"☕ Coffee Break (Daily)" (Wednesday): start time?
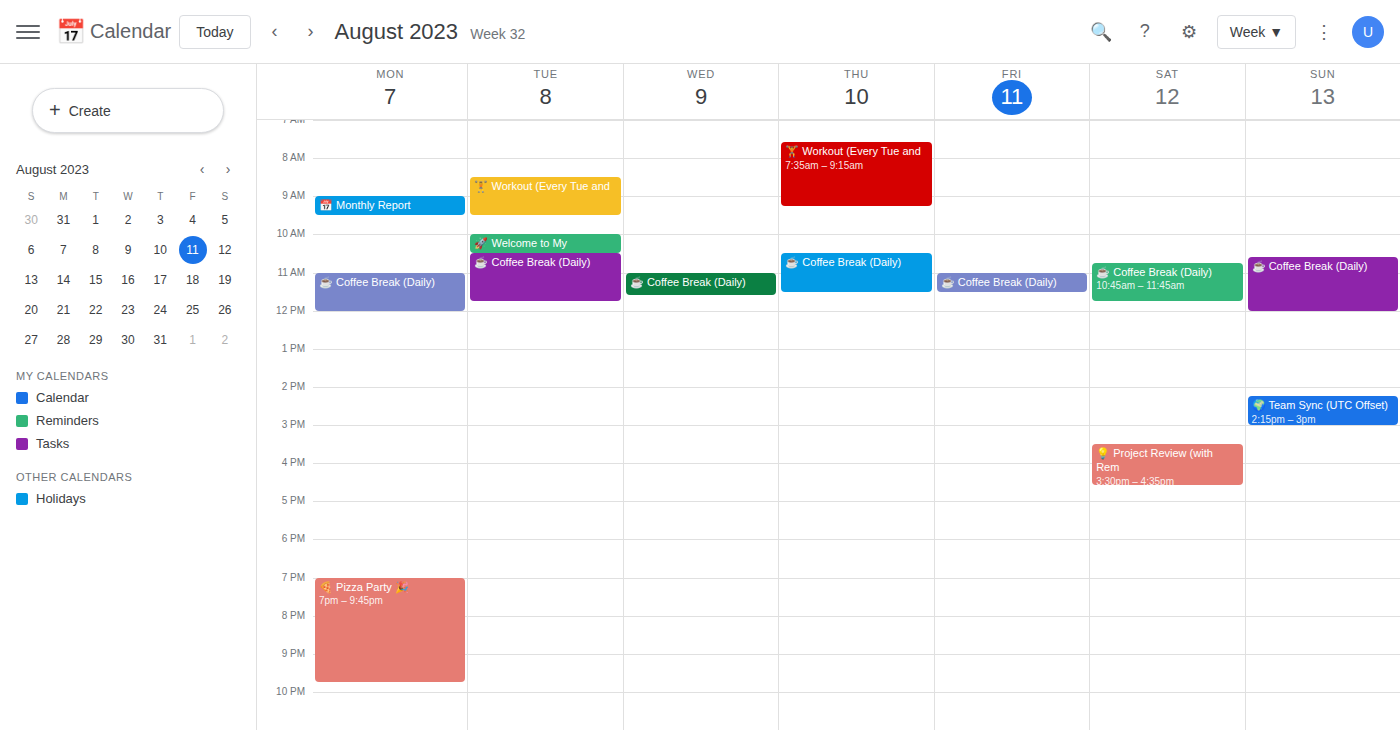
11:00 AM